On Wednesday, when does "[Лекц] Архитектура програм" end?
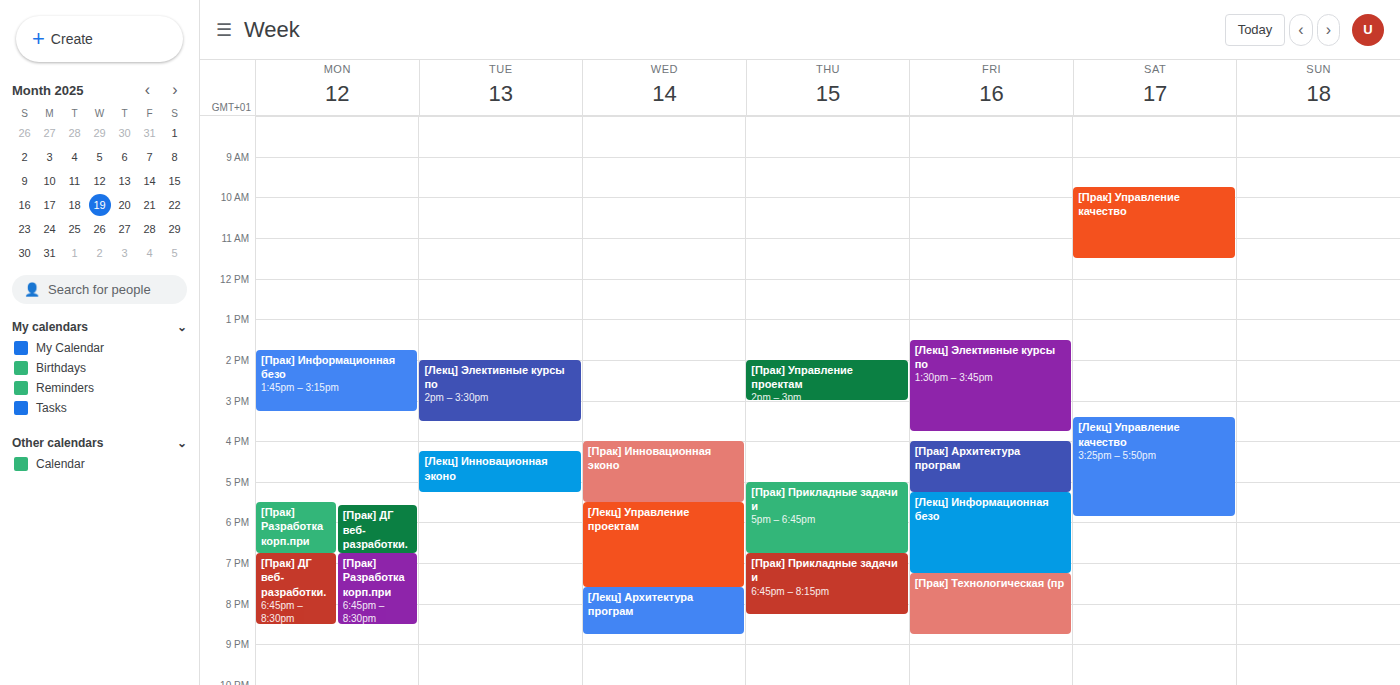
8:45 PM